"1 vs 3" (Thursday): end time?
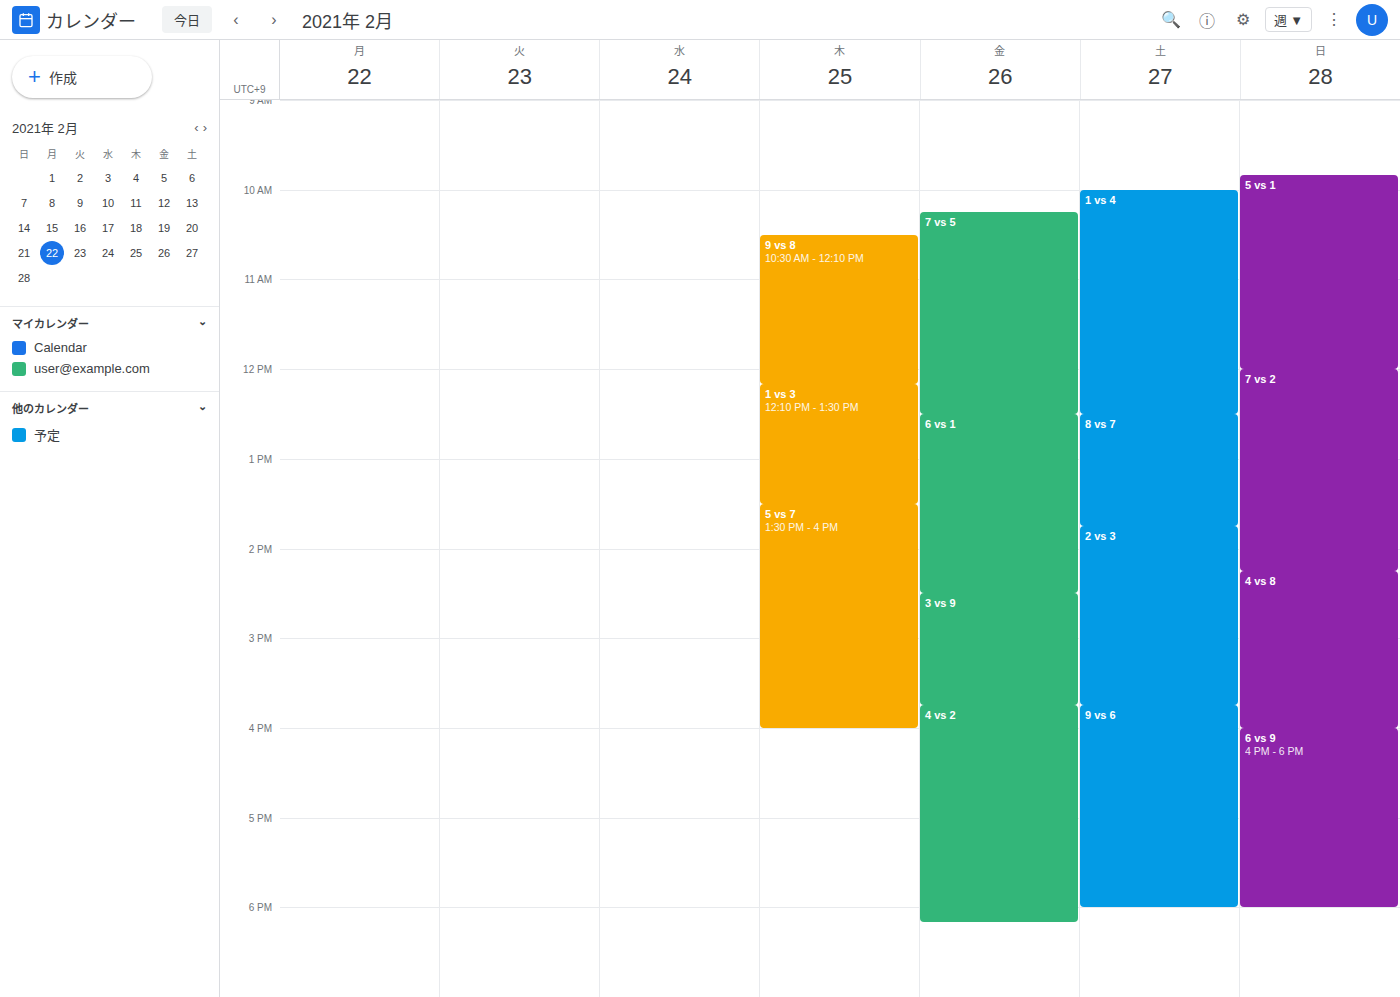
1:30 PM